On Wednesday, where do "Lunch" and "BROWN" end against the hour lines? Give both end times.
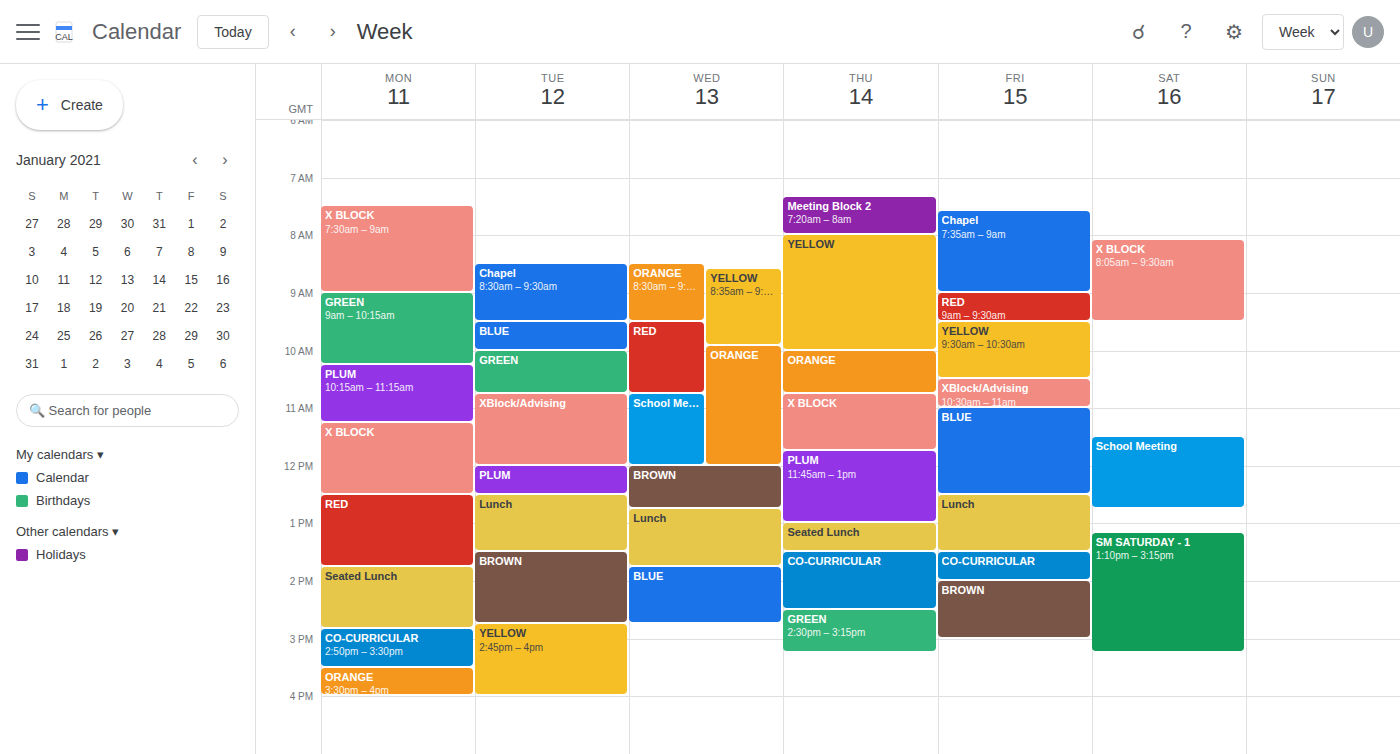
"Lunch": 13:45, neither: three quarters of the way from the 13:00 line to the 14:00 line. "BROWN": 12:45, neither: three quarters of the way from the 12:00 line to the 13:00 line.